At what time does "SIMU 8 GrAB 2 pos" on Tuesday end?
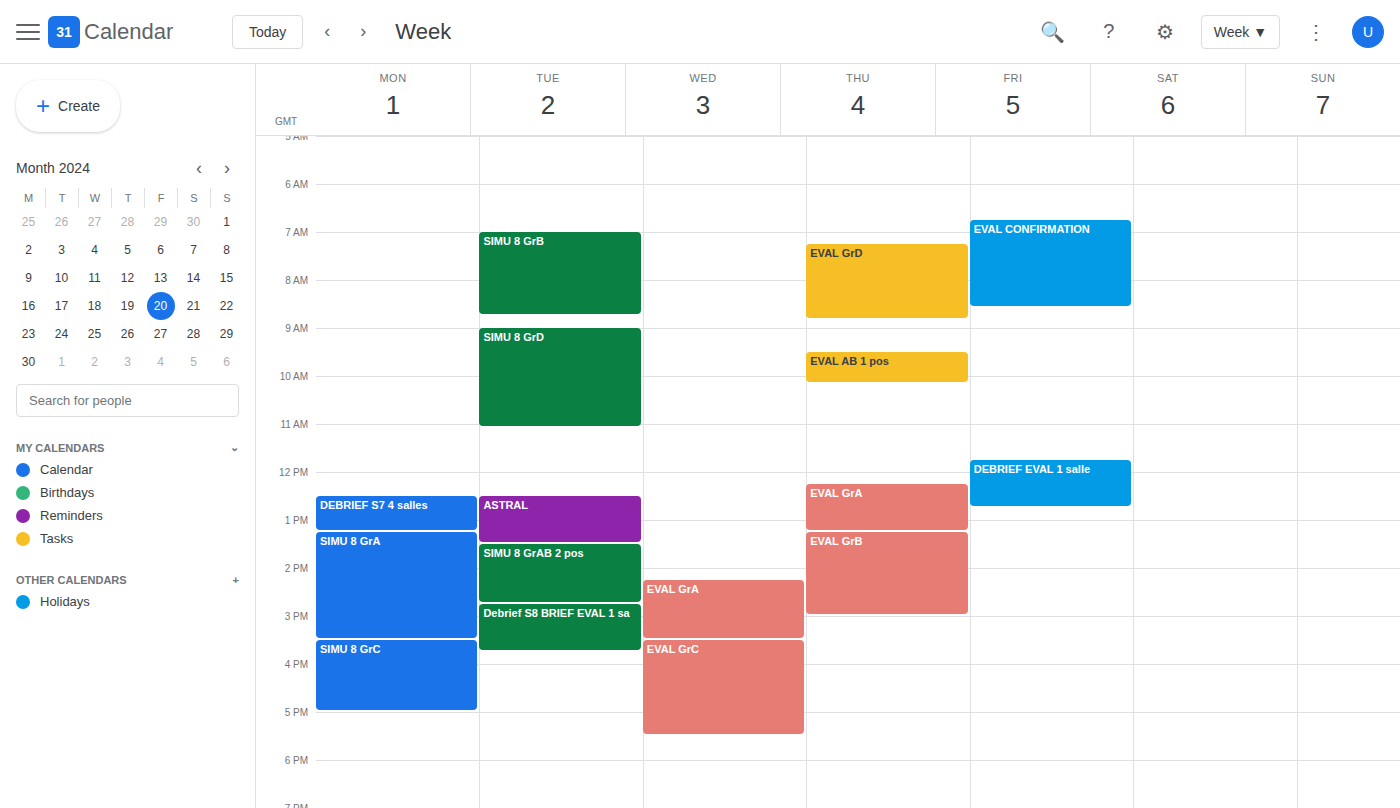
2:45 PM